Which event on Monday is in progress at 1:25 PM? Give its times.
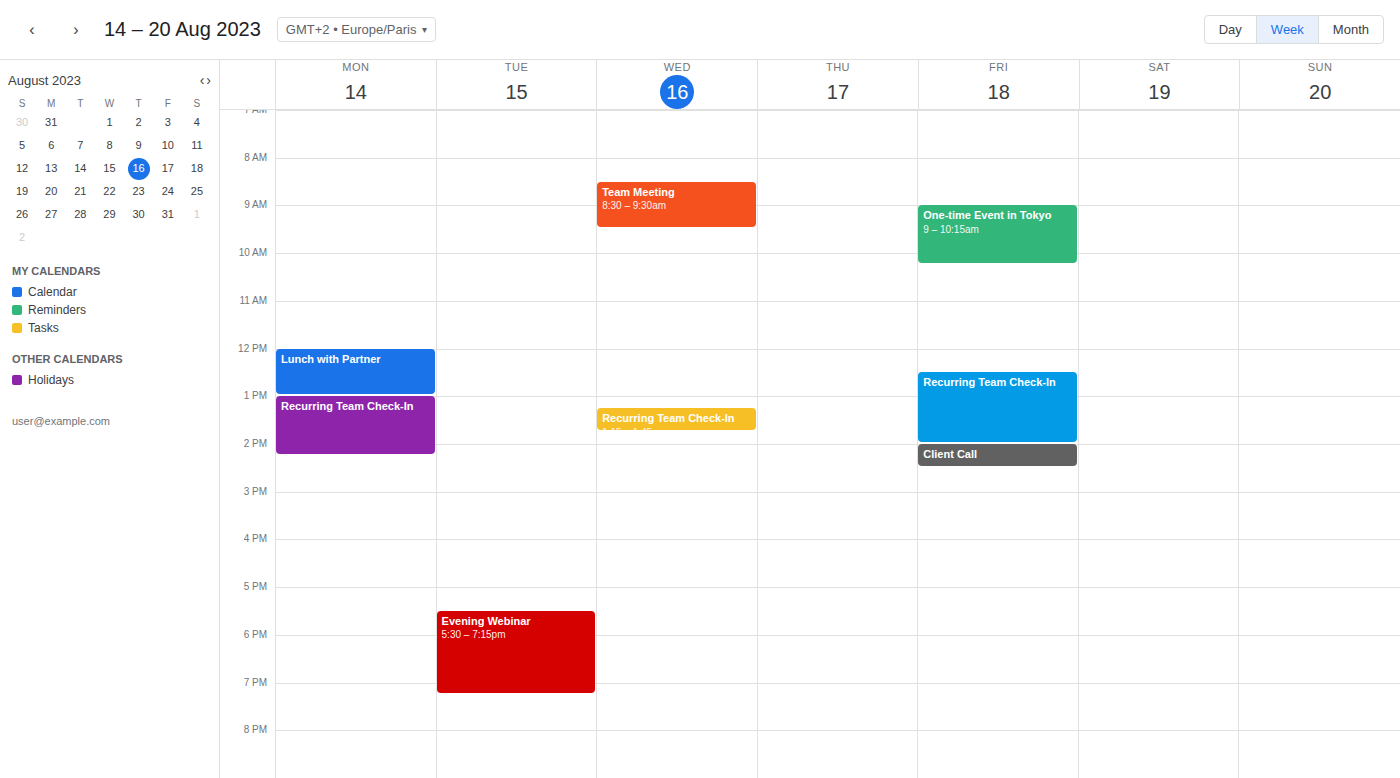
"Recurring Team Check-In", 1:00 PM to 2:15 PM